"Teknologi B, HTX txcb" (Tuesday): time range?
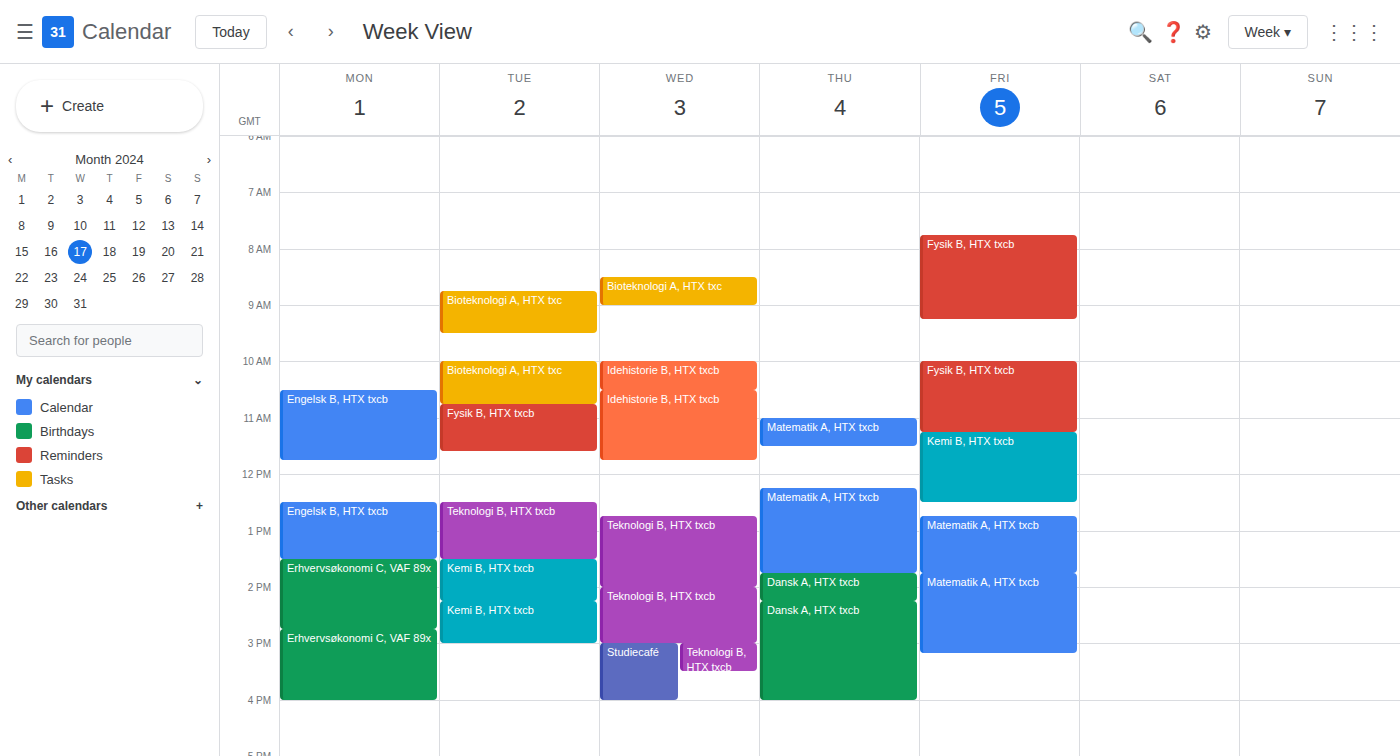
12:30 to 13:30